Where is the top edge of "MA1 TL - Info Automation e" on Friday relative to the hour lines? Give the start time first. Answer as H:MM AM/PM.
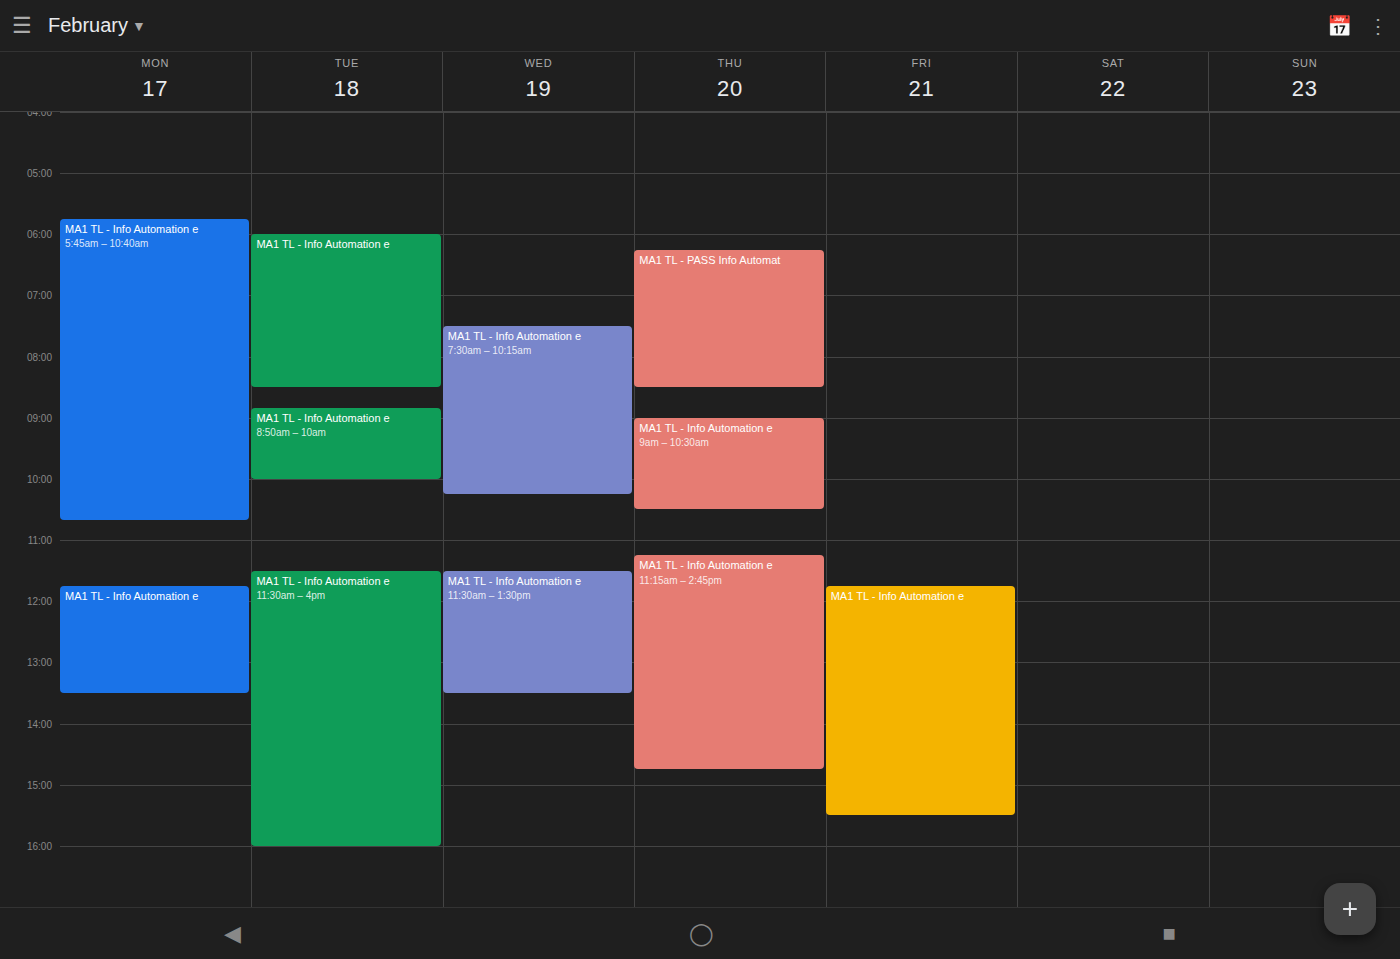
11:45 AM -- neither: three quarters of the way from the 11 AM line to the 12 PM line.